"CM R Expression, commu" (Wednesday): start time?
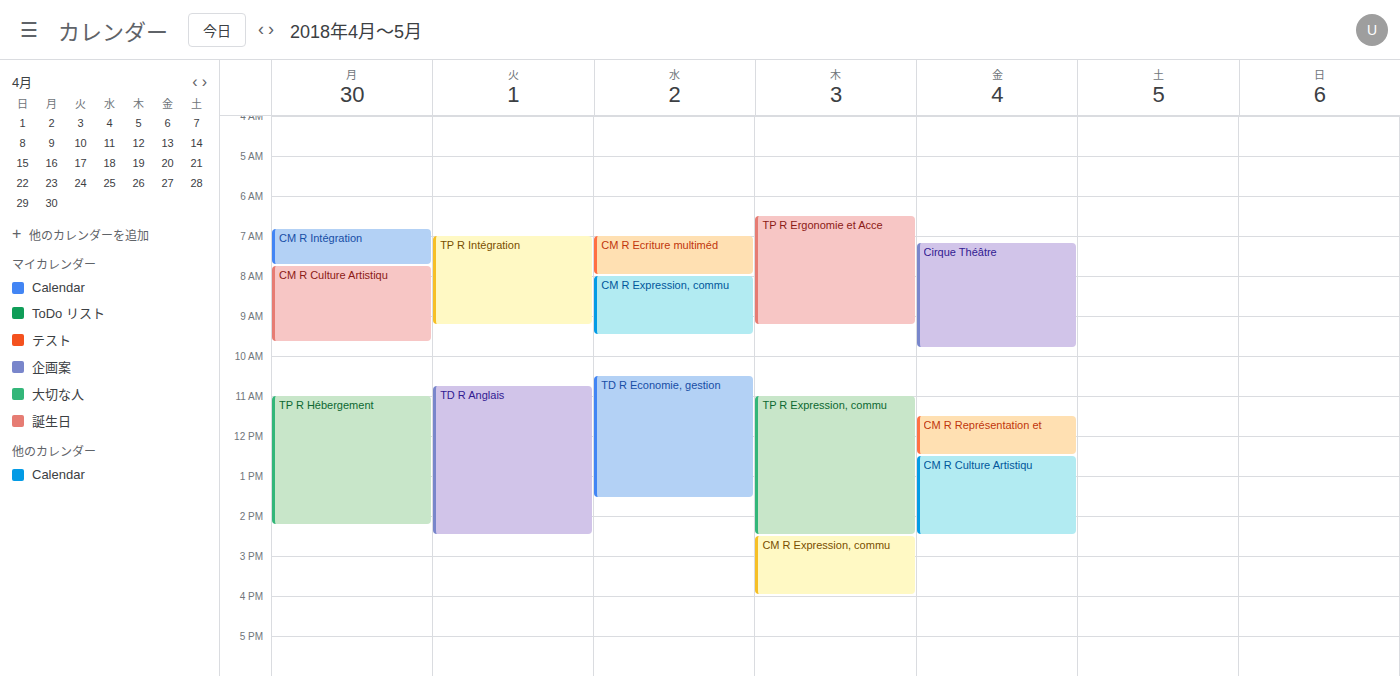
8:00 AM